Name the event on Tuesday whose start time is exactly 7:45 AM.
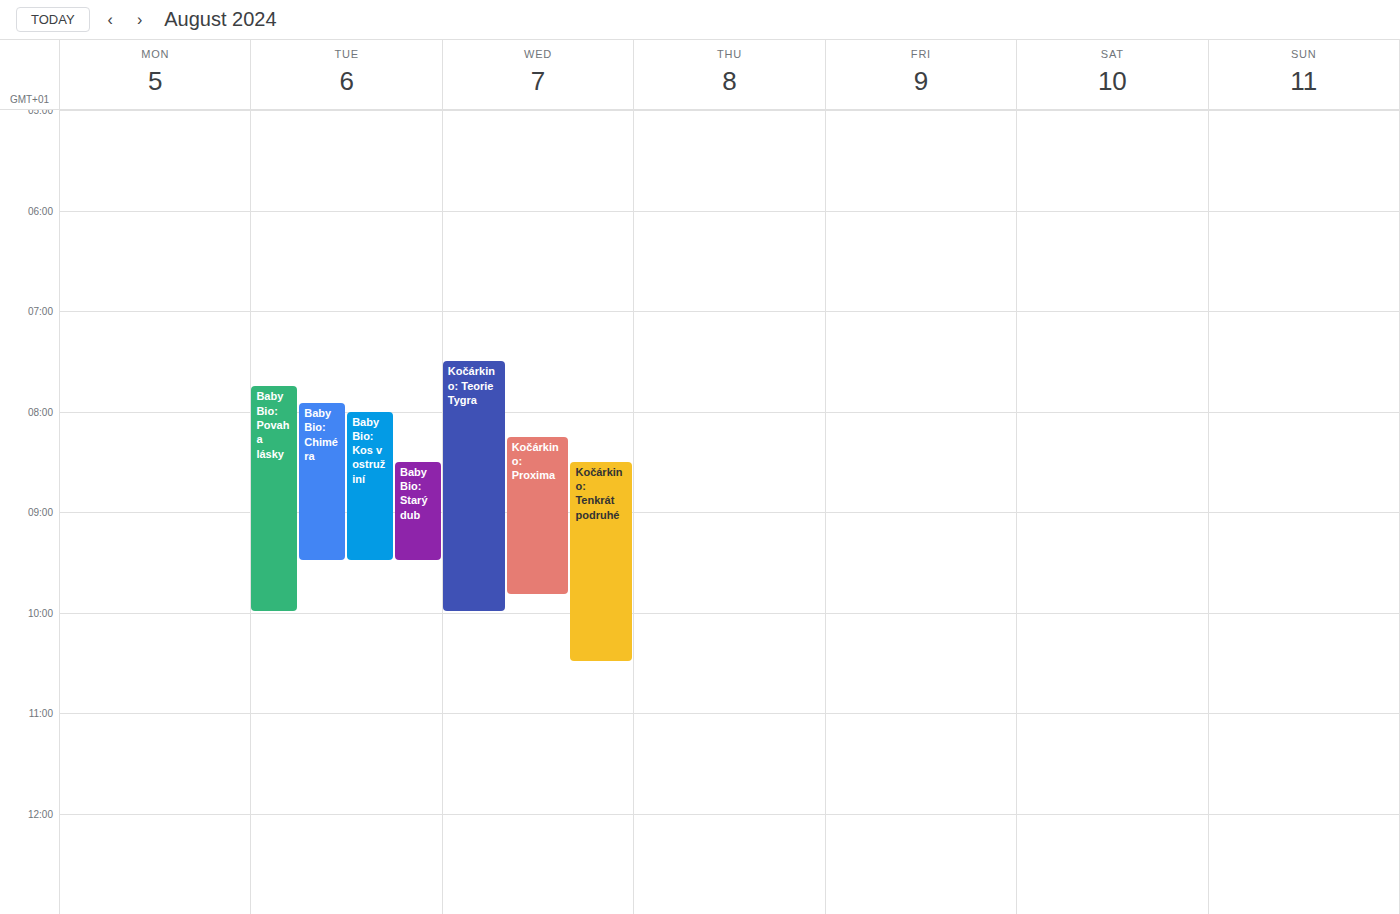
"Baby Bio: Povaha lásky"